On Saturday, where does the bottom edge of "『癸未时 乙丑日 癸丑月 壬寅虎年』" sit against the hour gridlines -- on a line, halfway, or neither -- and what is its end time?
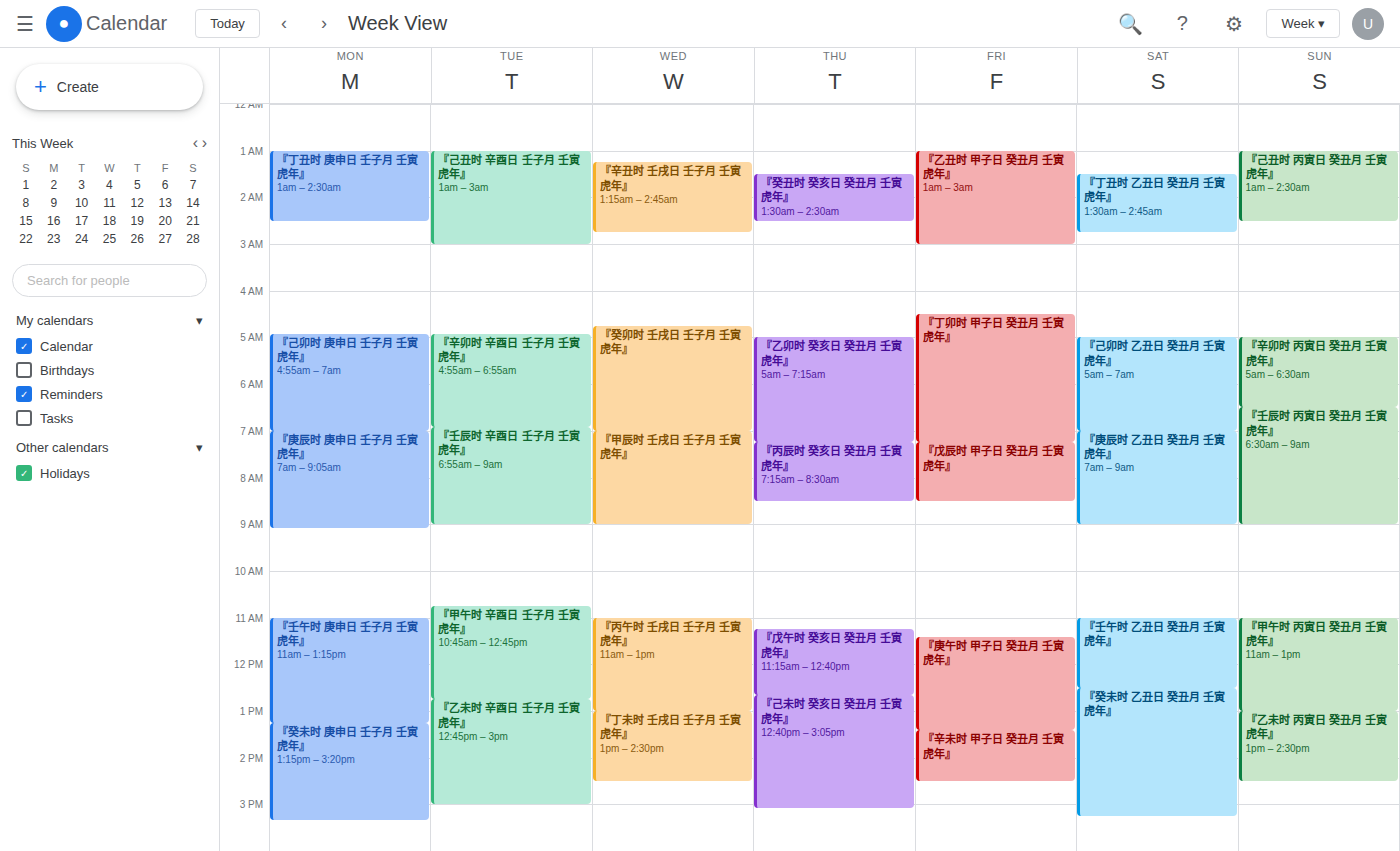
3:15 PM -- neither: a quarter of the way from the 3 PM line to the 4 PM line.